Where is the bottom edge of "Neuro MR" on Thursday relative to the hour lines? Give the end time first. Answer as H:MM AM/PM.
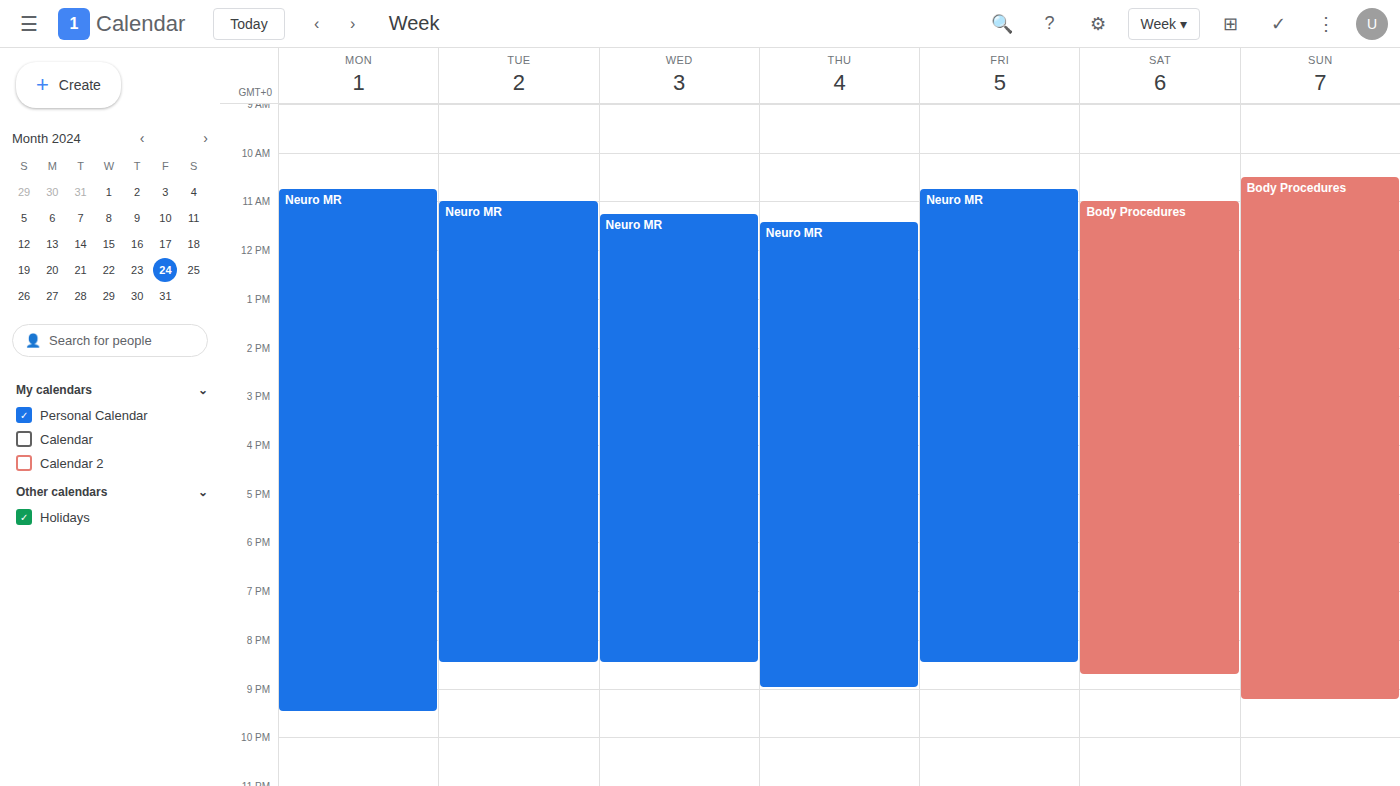
9:00 PM -- exactly on the 9 PM line.